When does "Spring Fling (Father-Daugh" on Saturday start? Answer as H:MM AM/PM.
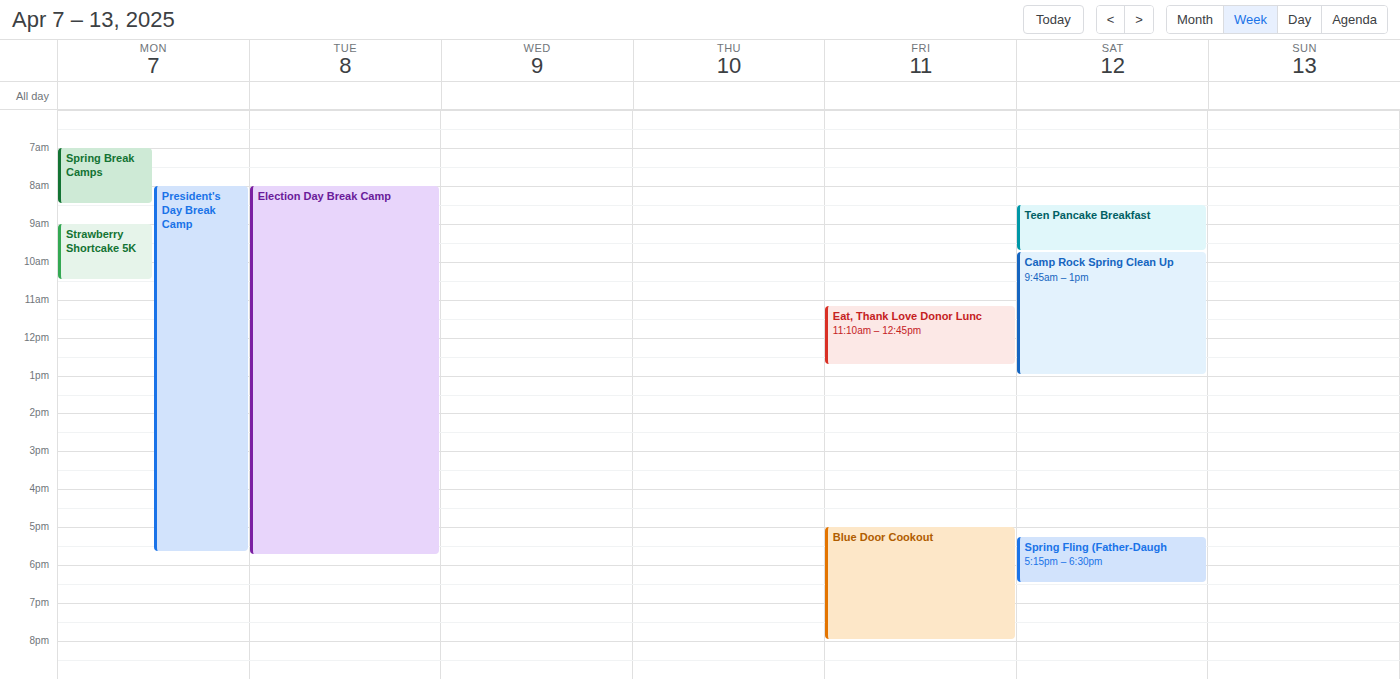
5:15 PM